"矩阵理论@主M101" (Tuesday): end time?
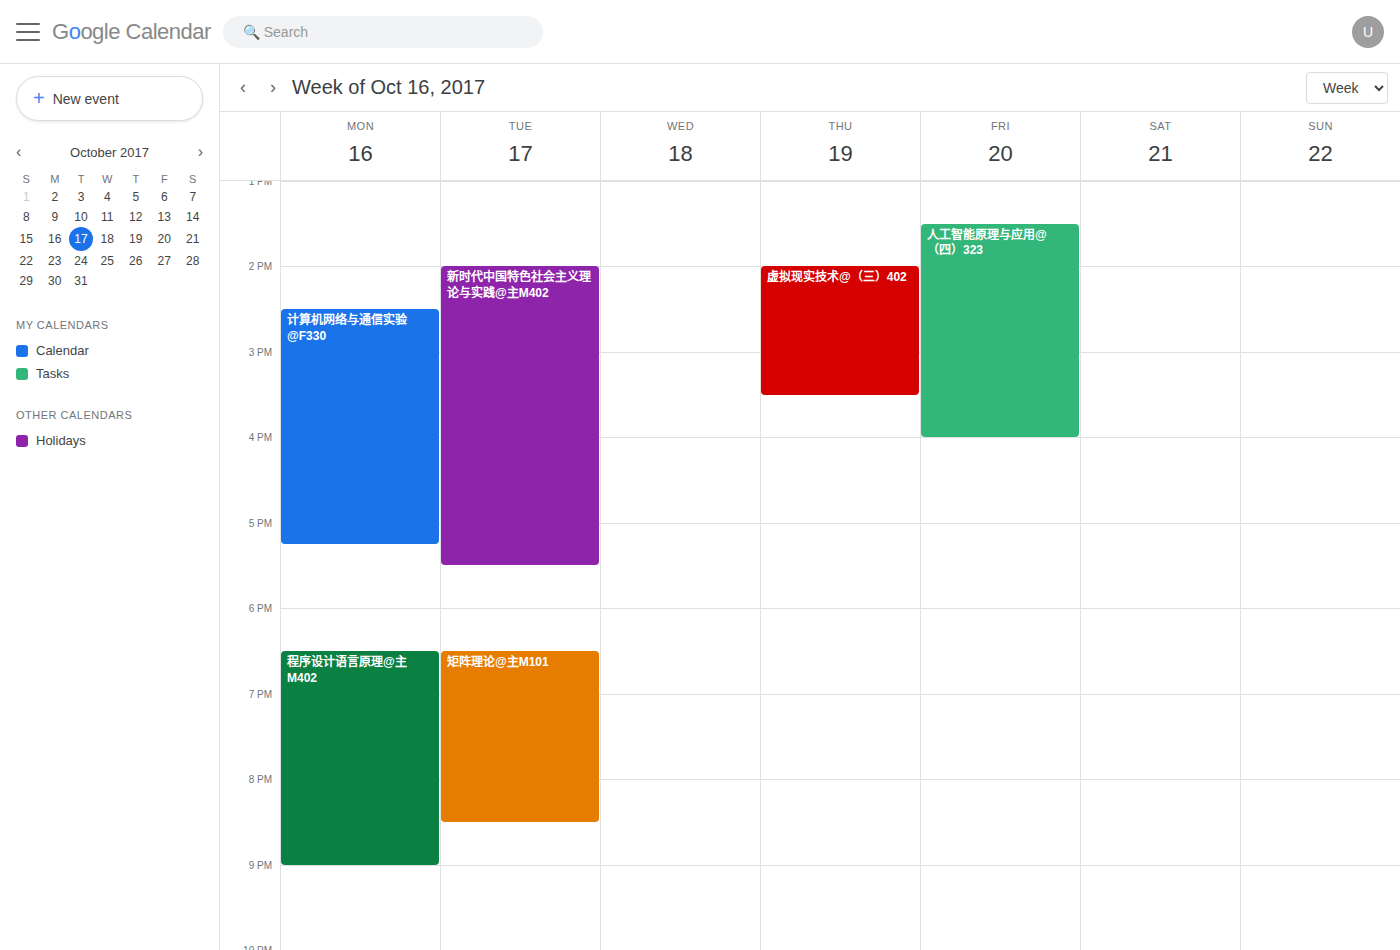
8:30 PM